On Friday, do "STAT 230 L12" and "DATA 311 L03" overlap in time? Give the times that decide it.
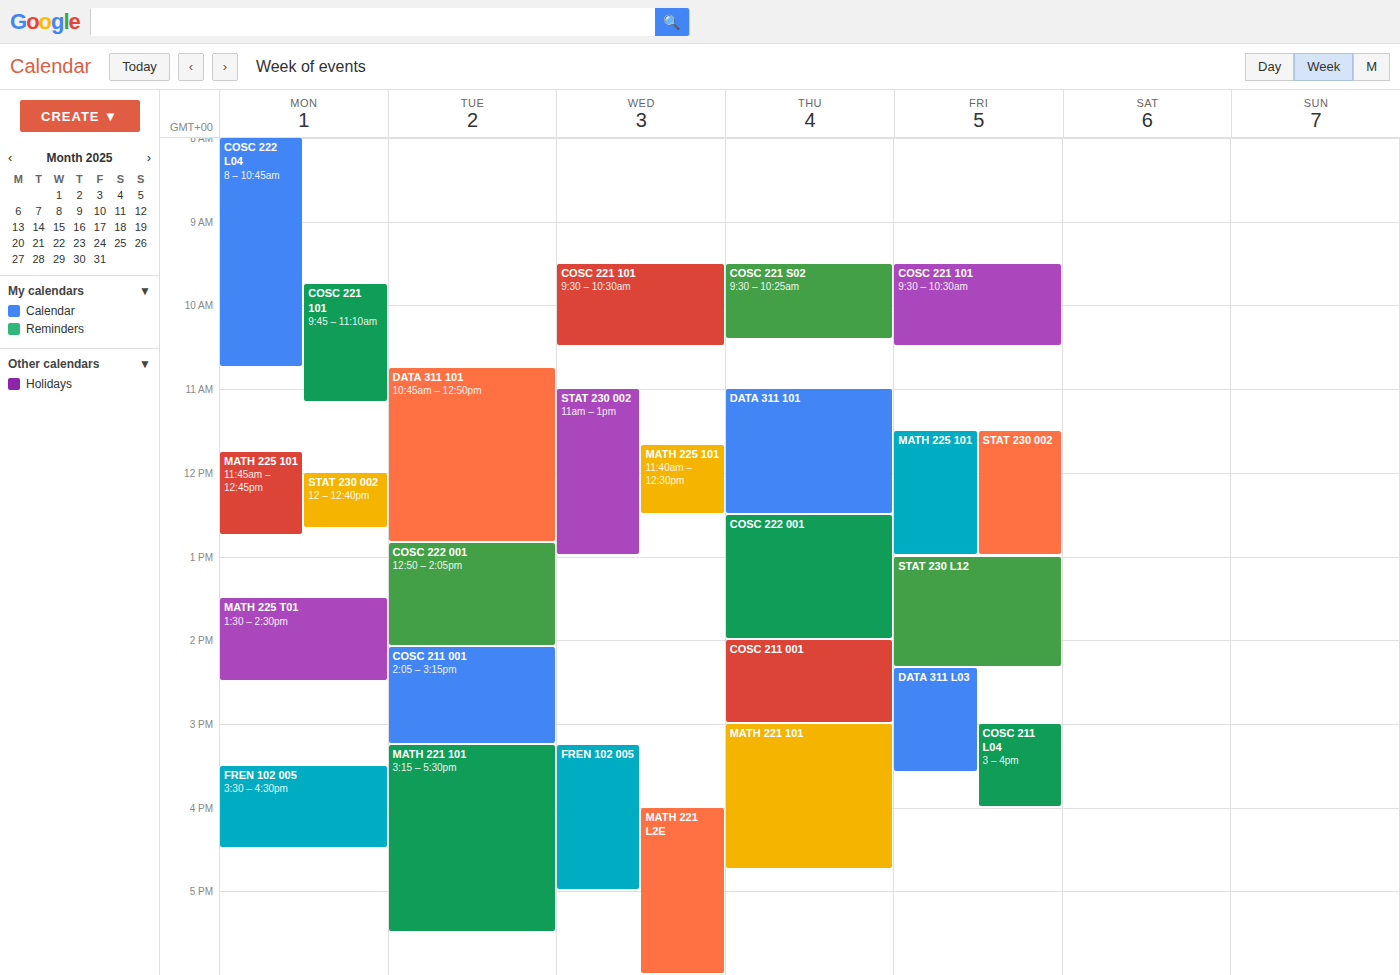
"STAT 230 L12" ends at 2:20 PM, exactly when "DATA 311 L03" starts -- they touch but do not overlap.